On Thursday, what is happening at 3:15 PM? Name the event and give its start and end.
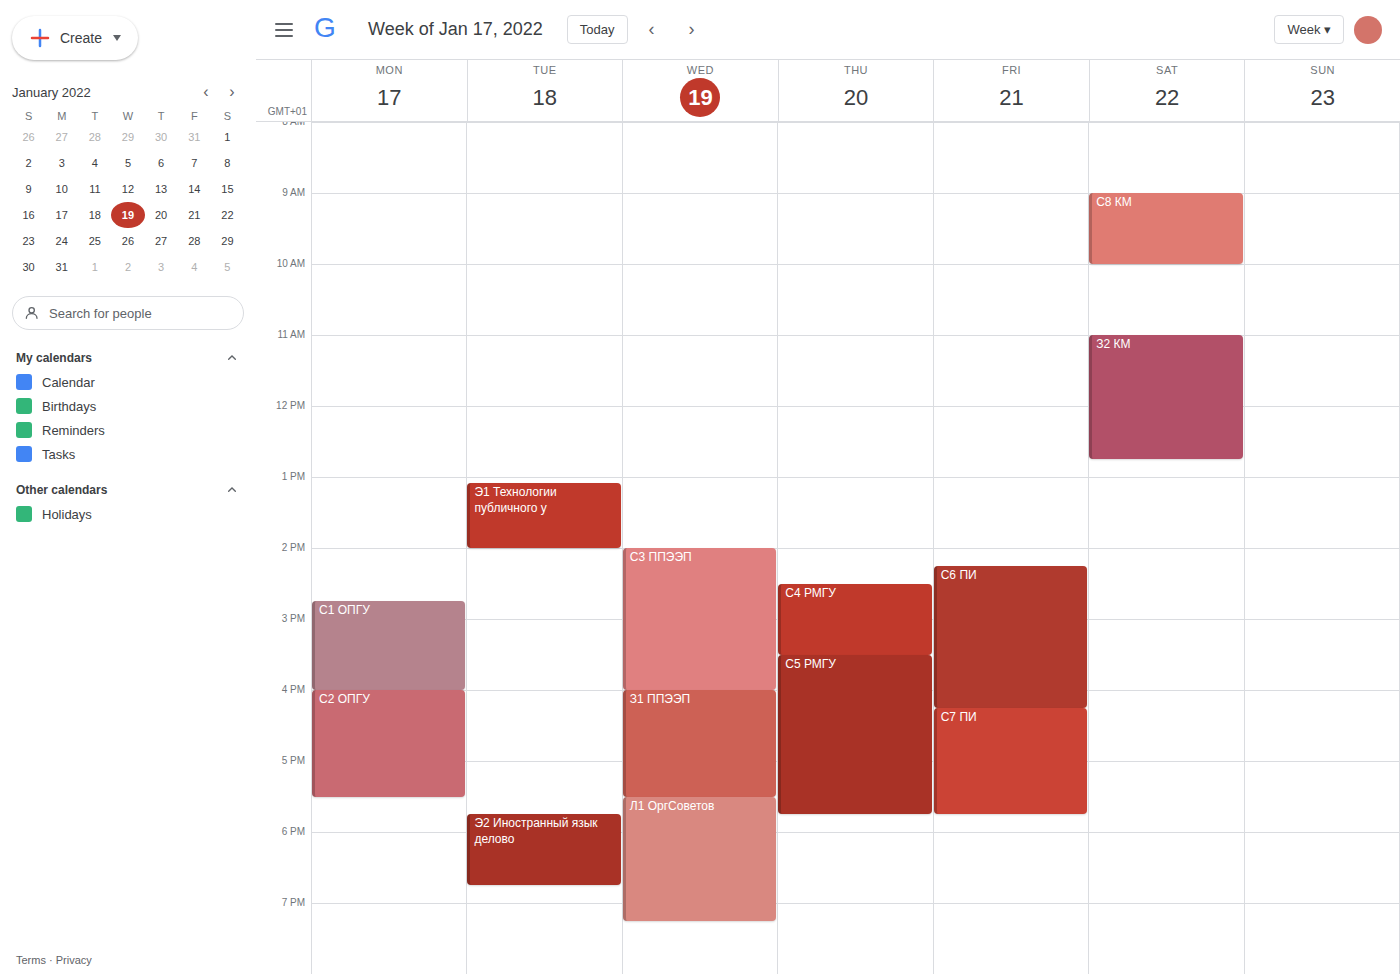
"С4 РМГУ", 2:30 PM to 3:30 PM